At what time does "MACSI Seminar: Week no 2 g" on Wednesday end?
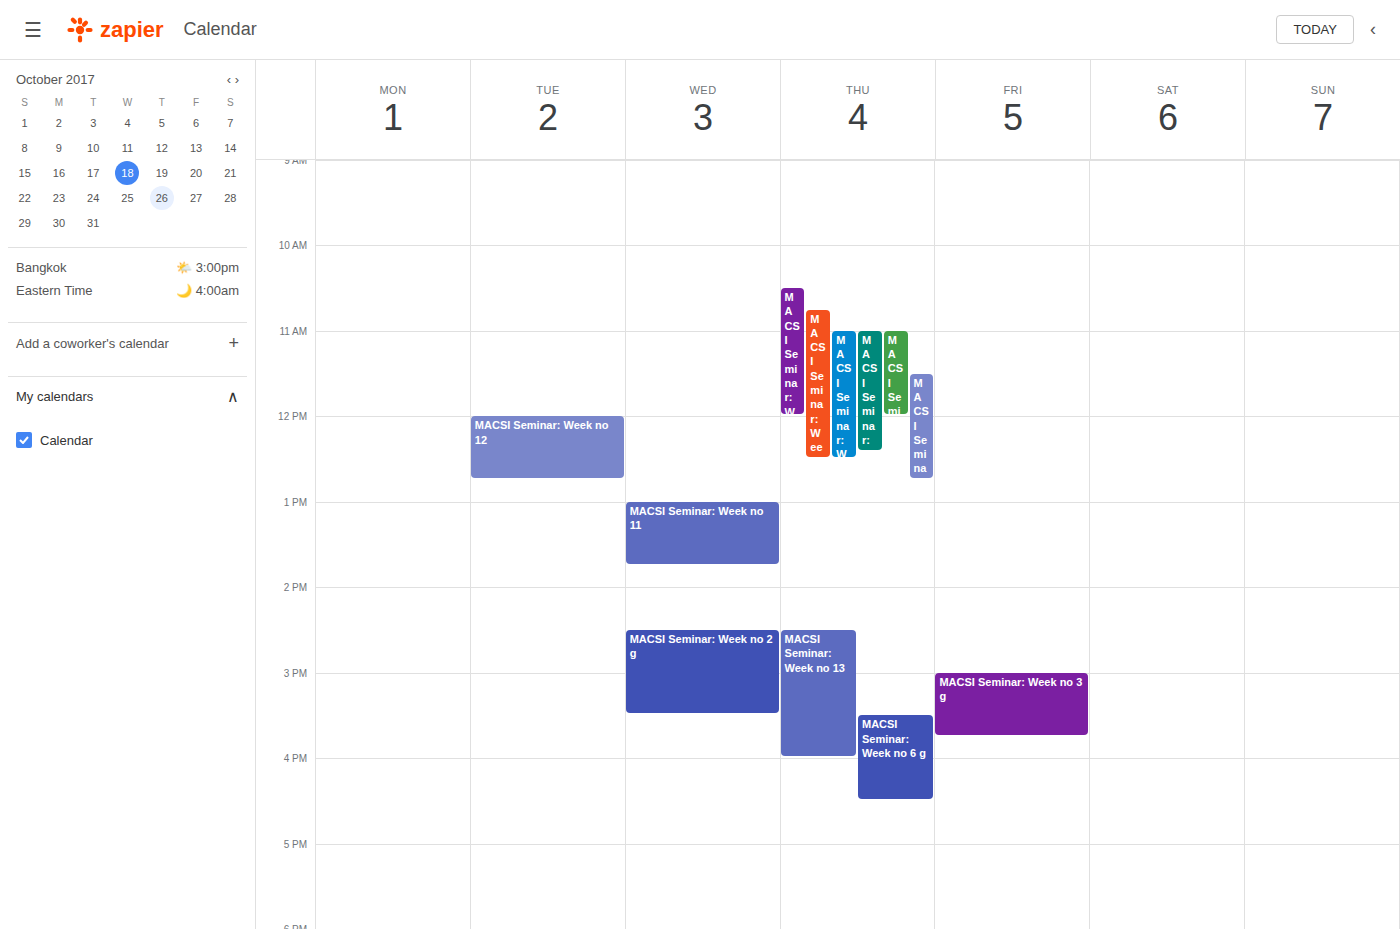
3:30 PM